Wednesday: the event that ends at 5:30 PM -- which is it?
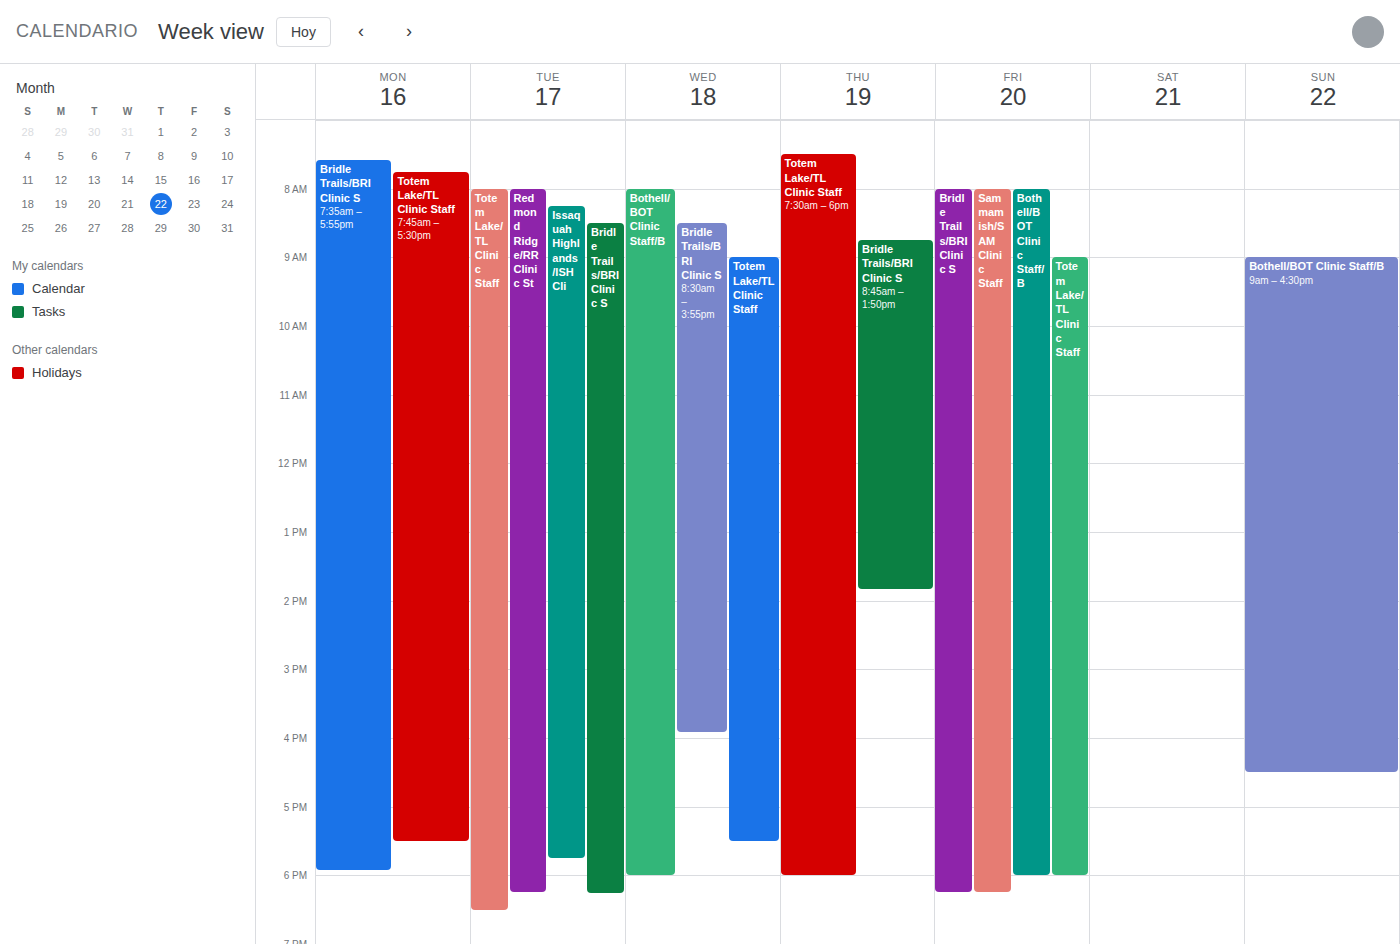
"Totem Lake/TL Clinic Staff"